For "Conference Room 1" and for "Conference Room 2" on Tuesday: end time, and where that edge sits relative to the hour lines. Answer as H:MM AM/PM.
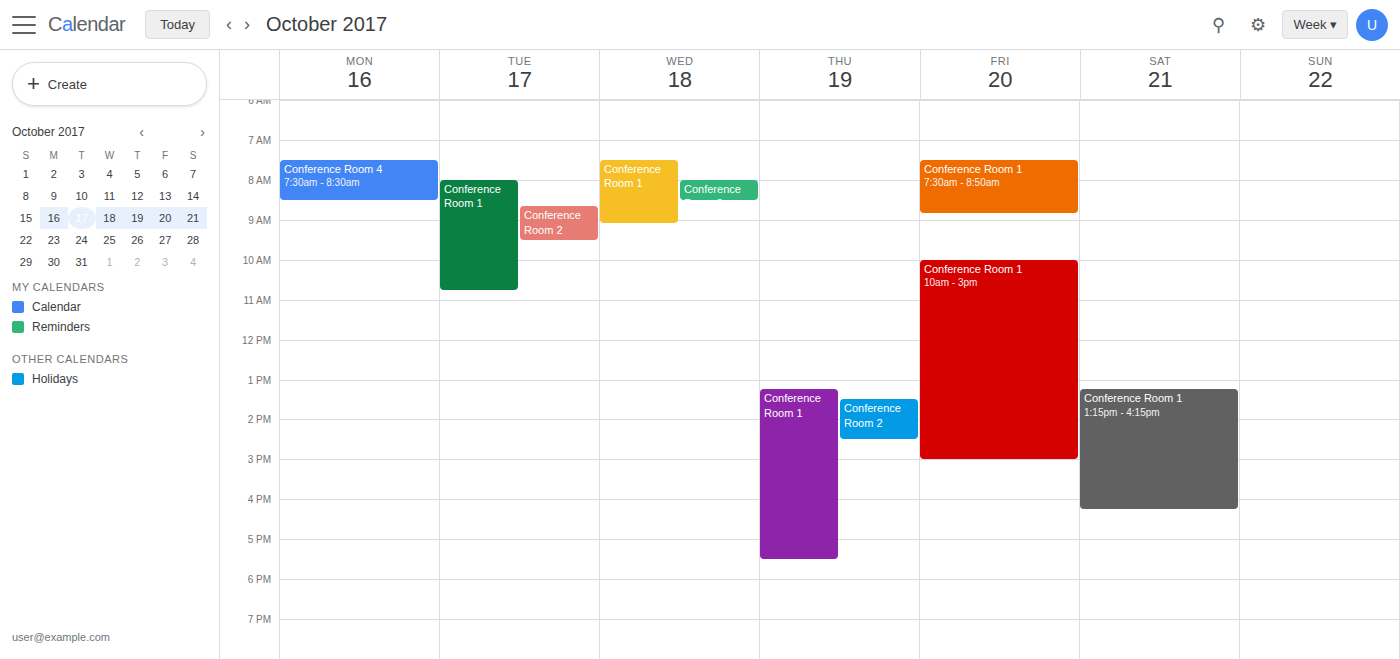
"Conference Room 1": 10:45 AM, neither: three quarters of the way from the 10 AM line to the 11 AM line. "Conference Room 2": 9:30 AM, halfway between the 9 AM and 10 AM lines.